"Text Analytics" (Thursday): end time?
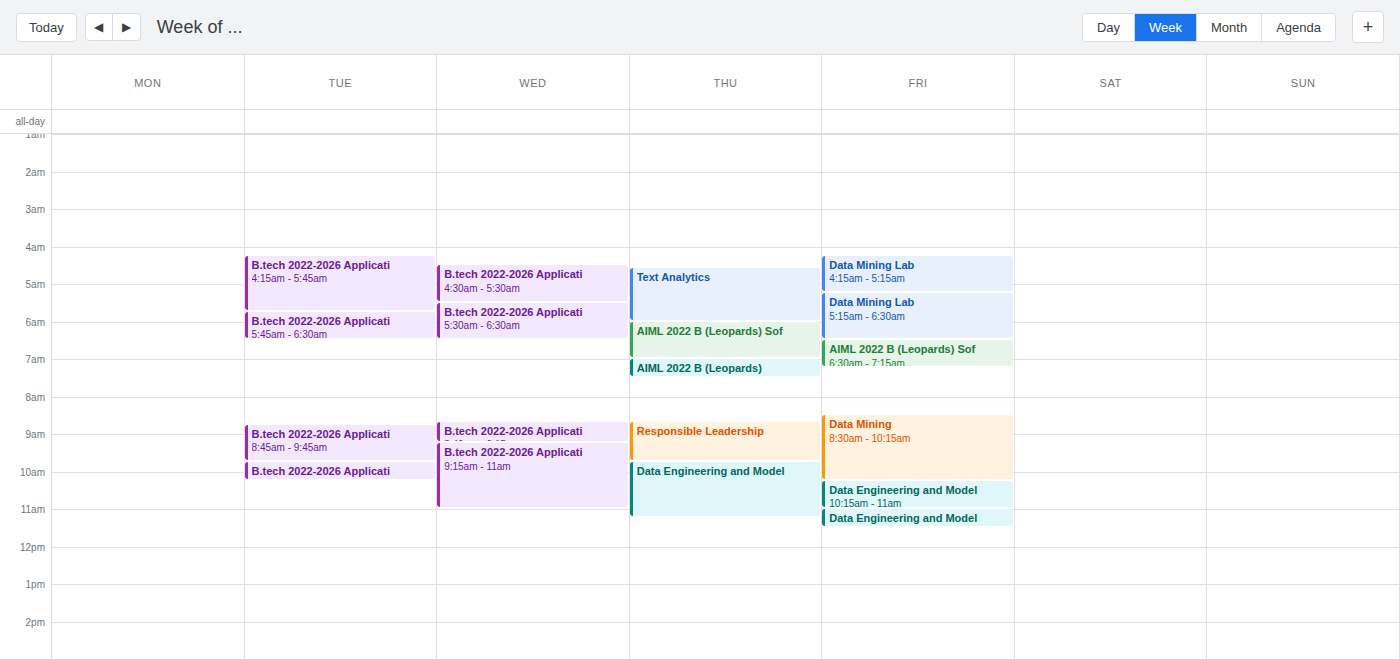
6:00 AM